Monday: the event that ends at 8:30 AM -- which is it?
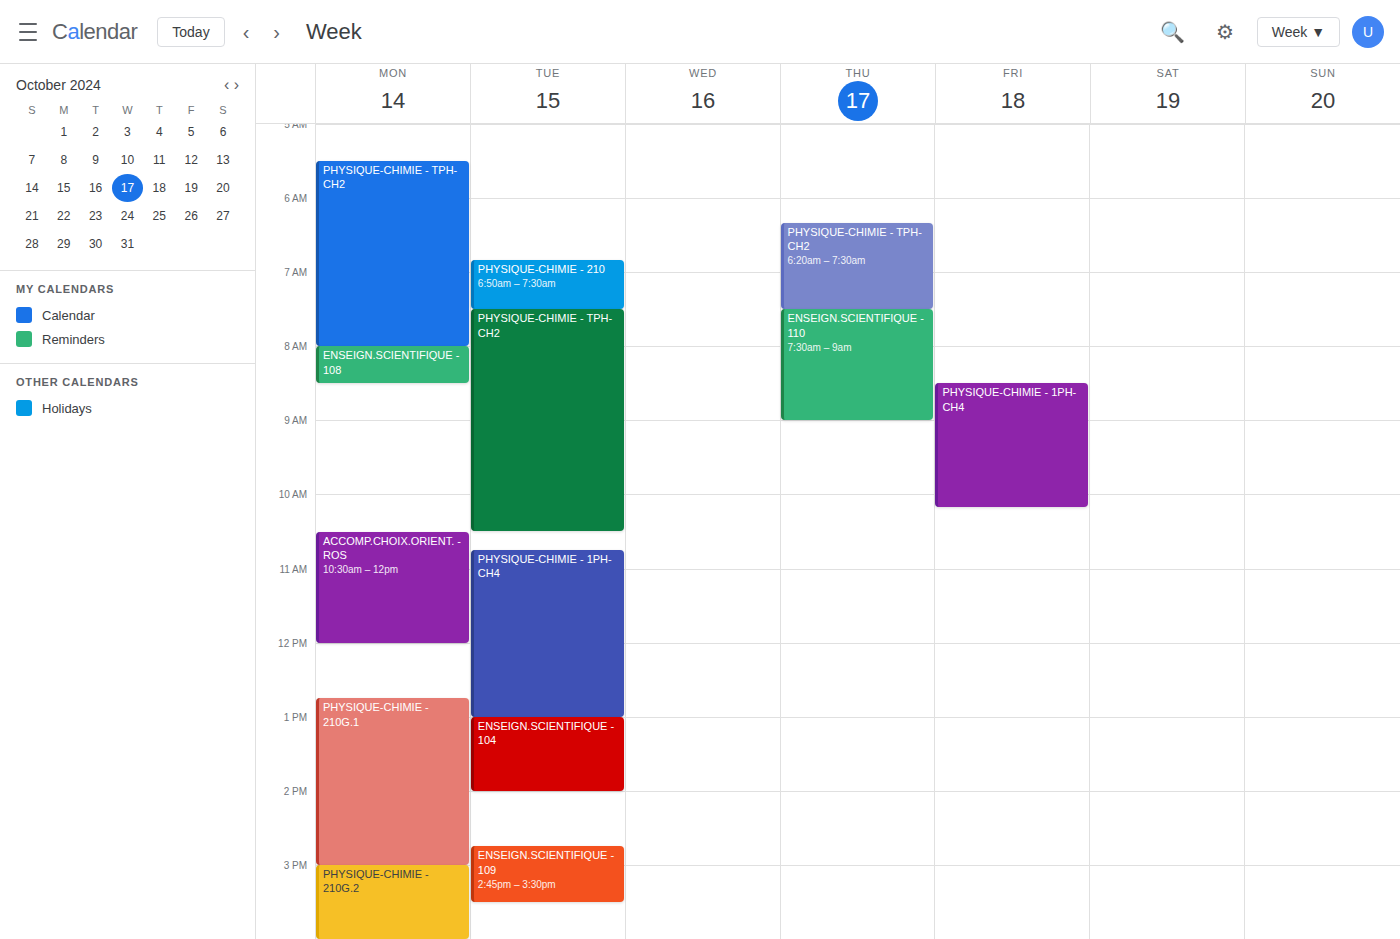
"ENSEIGN.SCIENTIFIQUE - 108"